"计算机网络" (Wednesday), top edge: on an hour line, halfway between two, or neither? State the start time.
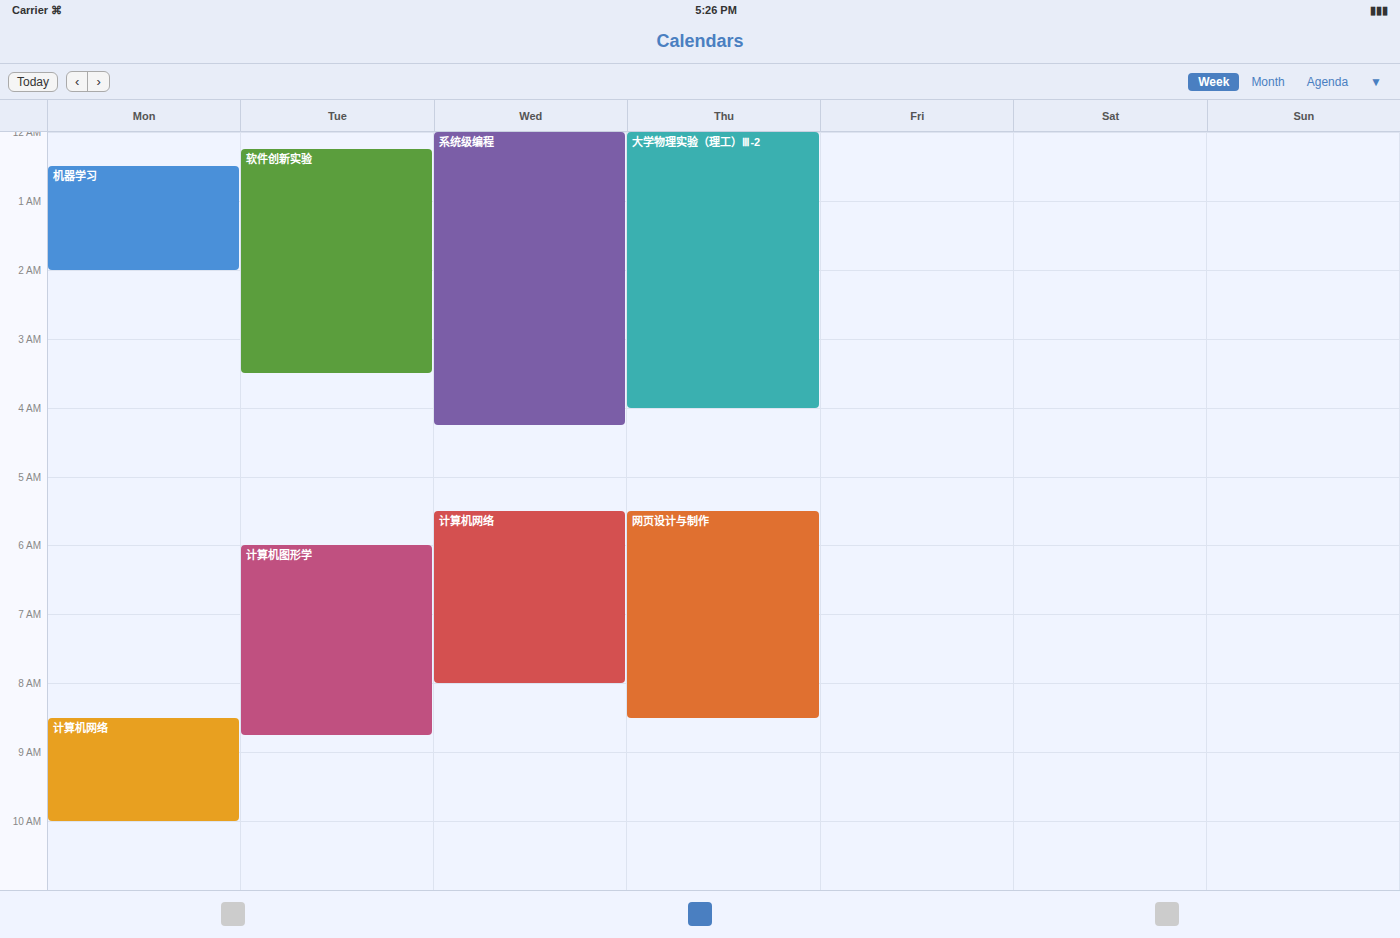
5:30 AM -- halfway between the 5 AM and 6 AM lines.